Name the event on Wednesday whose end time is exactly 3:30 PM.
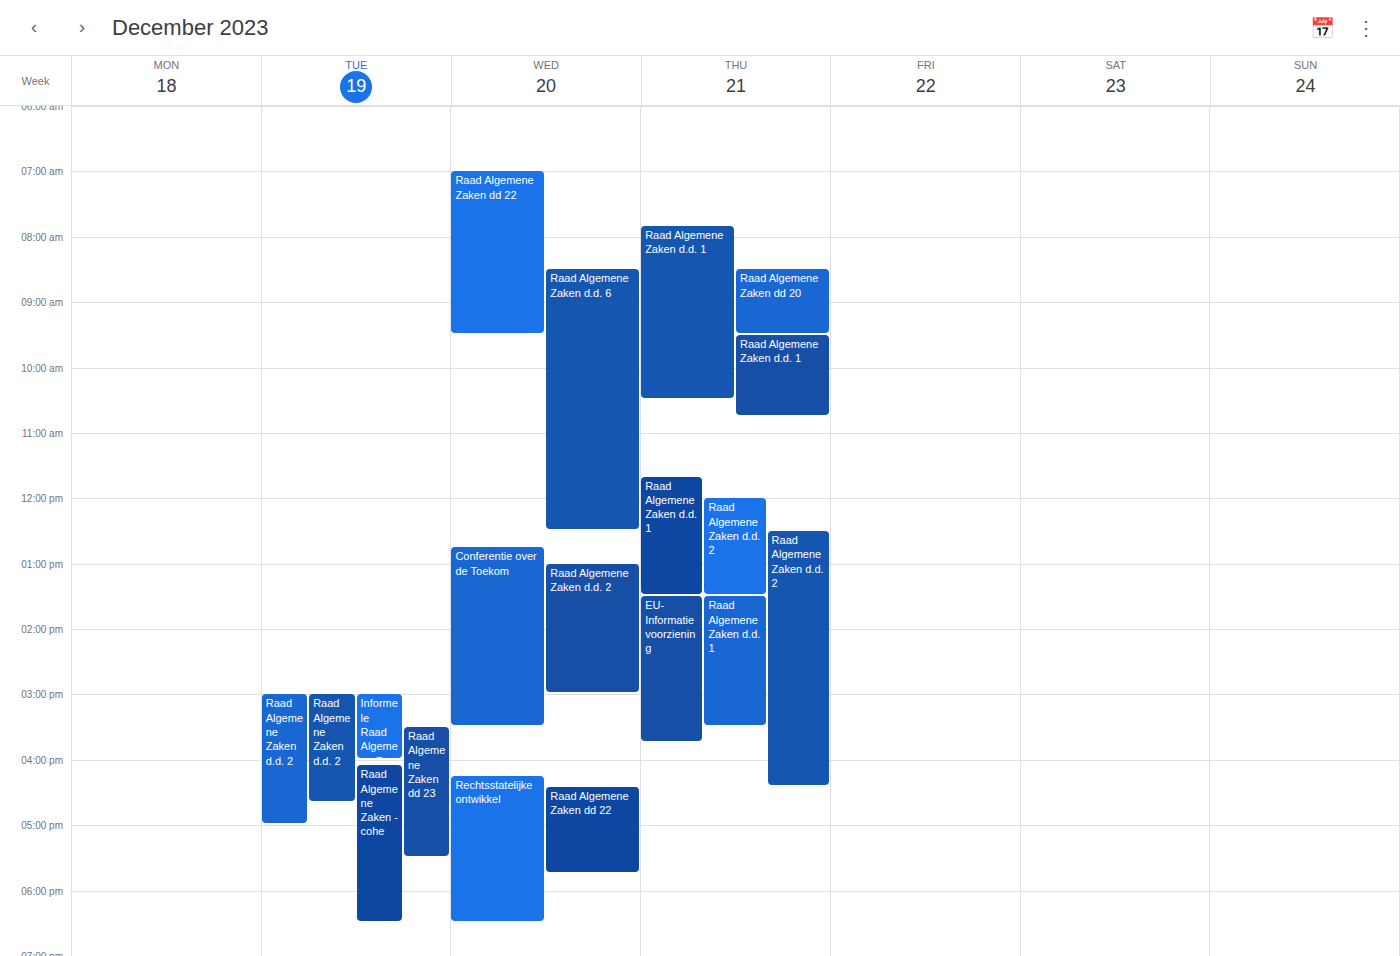
"Conferentie over de Toekom"